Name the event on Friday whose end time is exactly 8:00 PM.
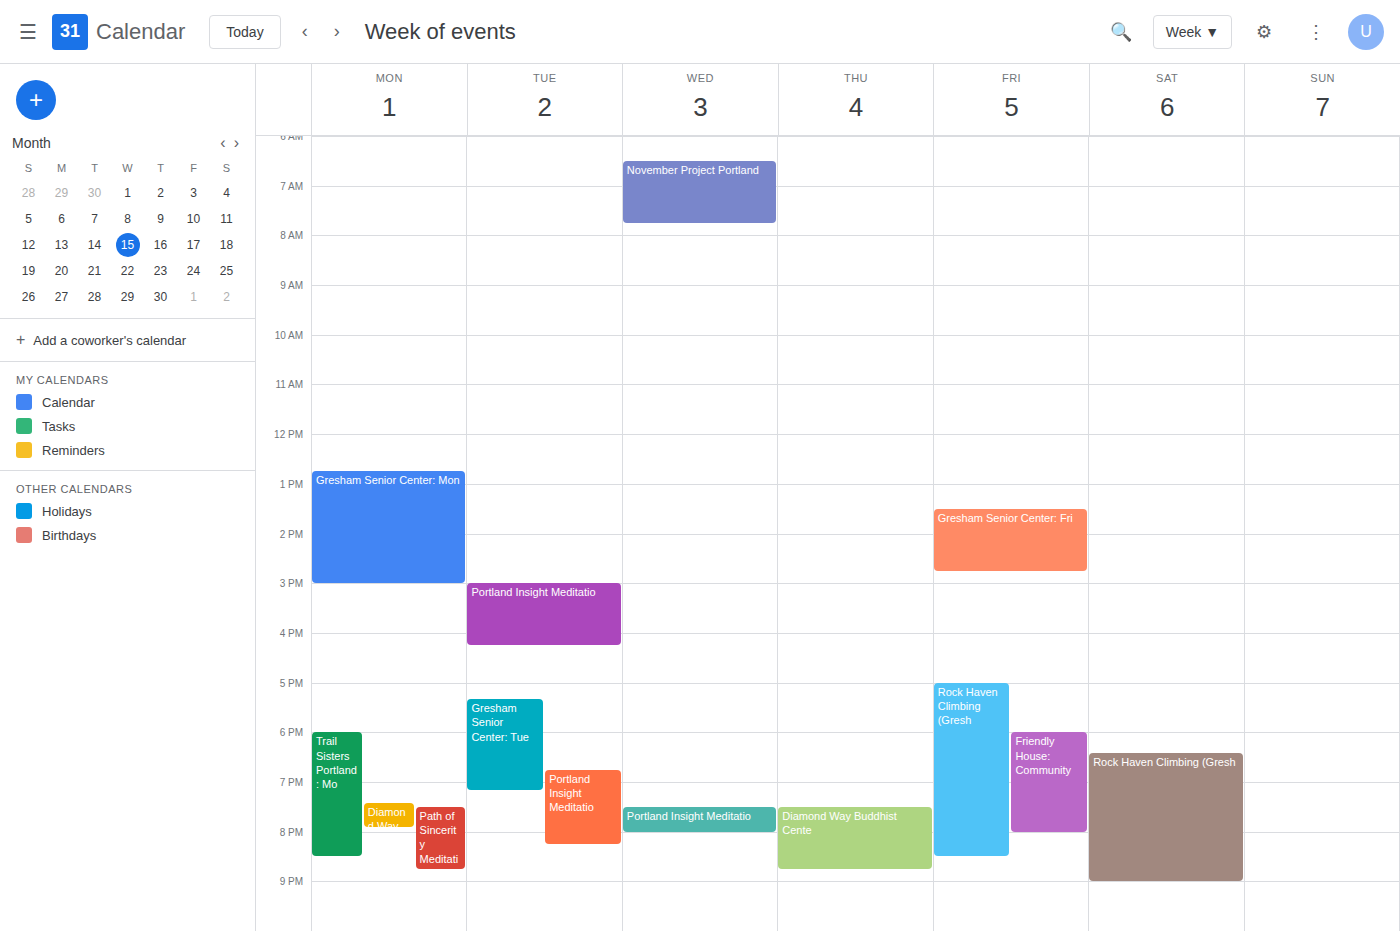
"Friendly House: Community"